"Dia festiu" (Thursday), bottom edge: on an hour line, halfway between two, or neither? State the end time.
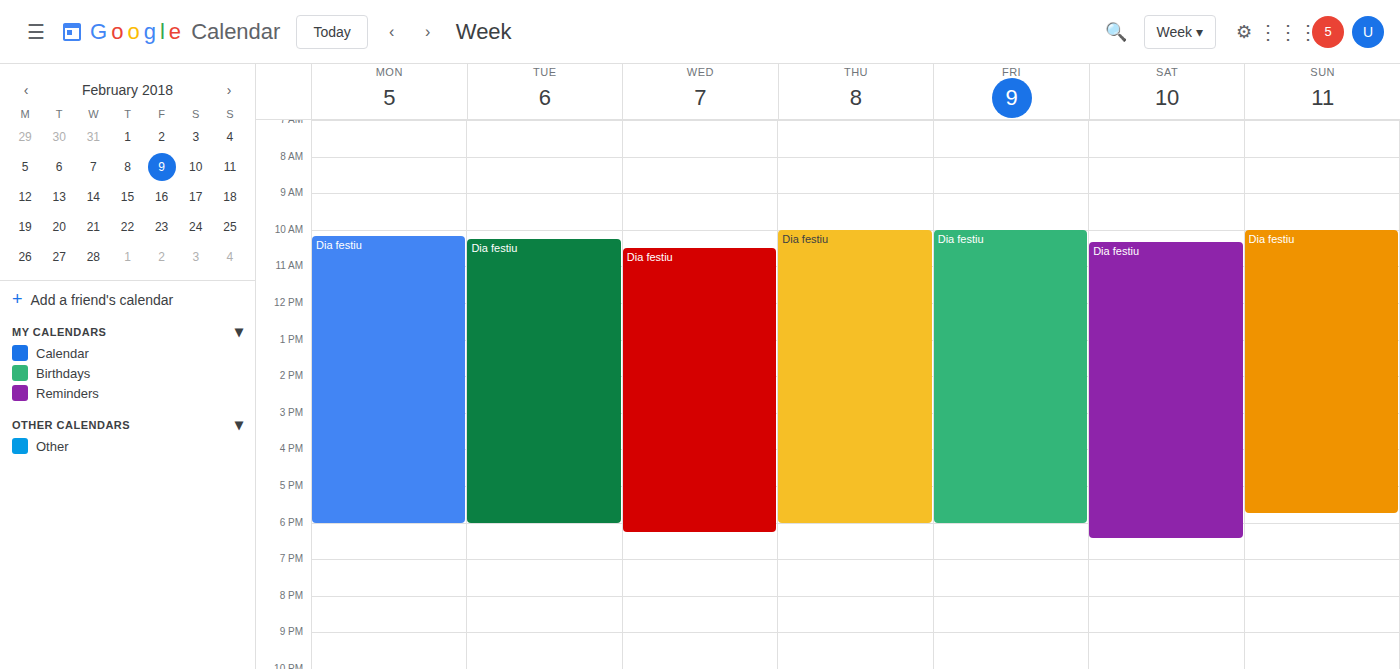
6:00 PM -- exactly on the 6 PM line.